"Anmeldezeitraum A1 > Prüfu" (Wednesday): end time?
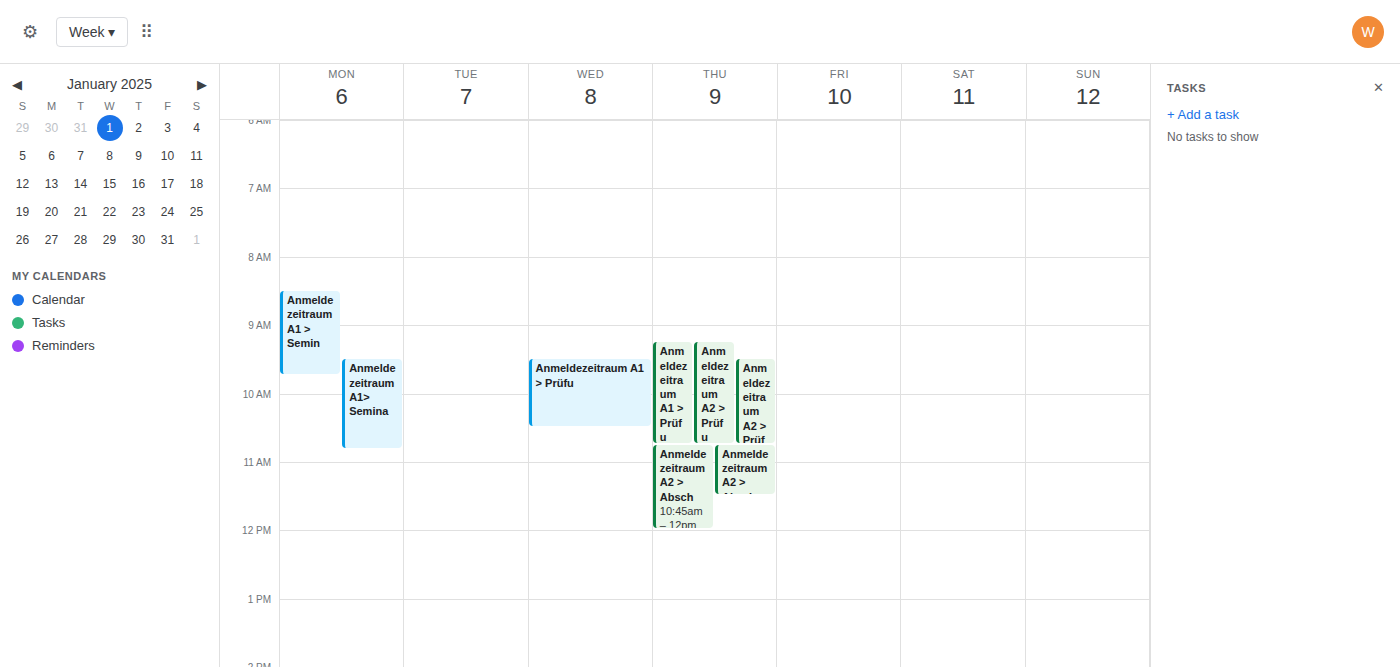
10:30 AM